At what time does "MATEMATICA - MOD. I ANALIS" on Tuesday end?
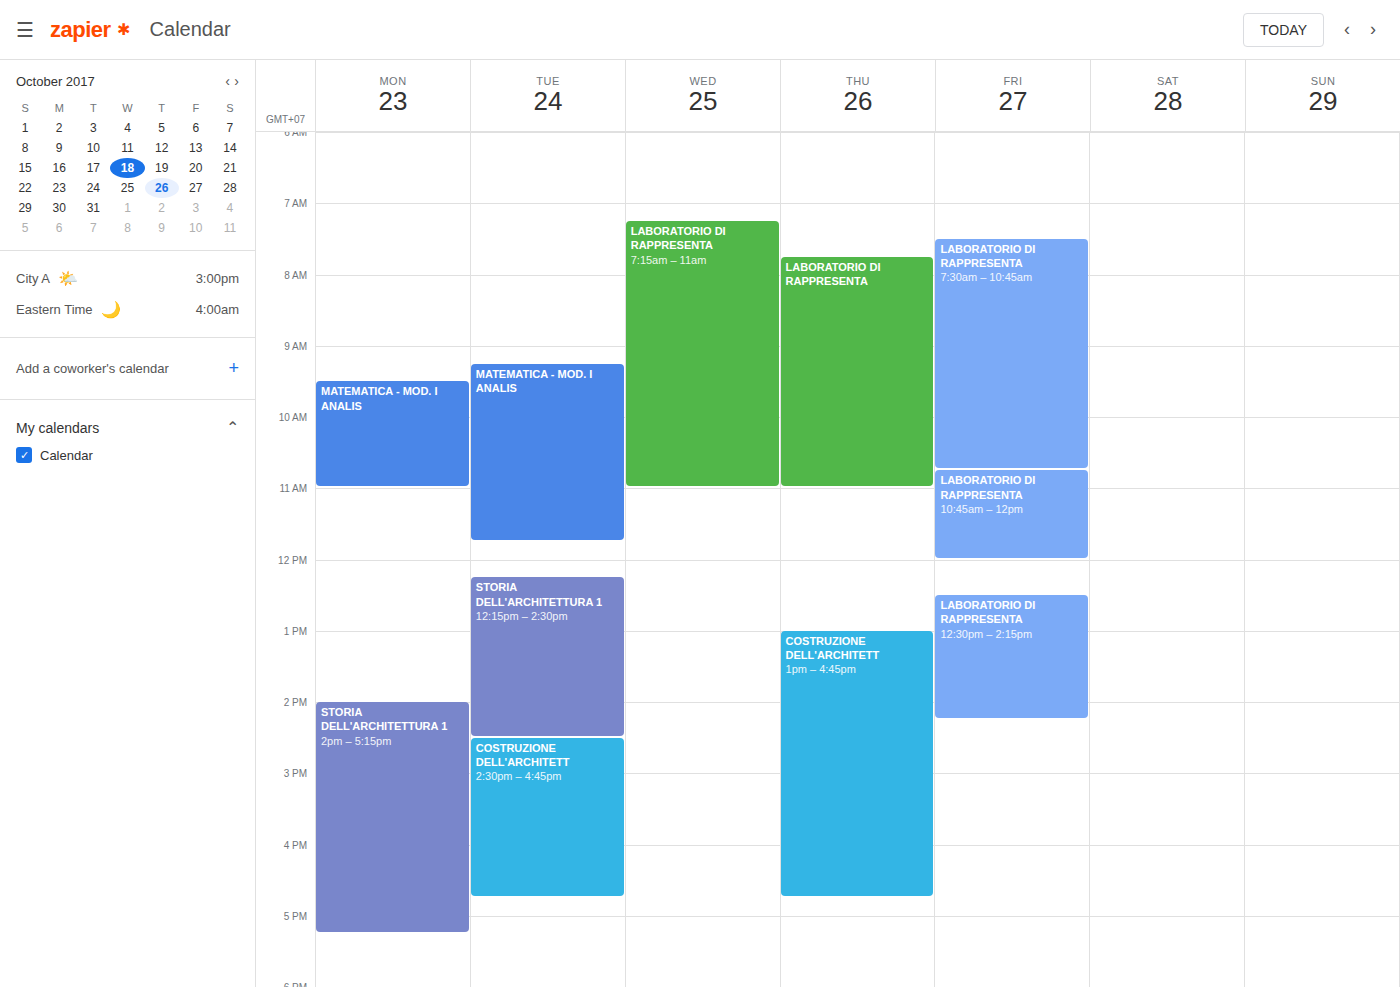
11:45 AM